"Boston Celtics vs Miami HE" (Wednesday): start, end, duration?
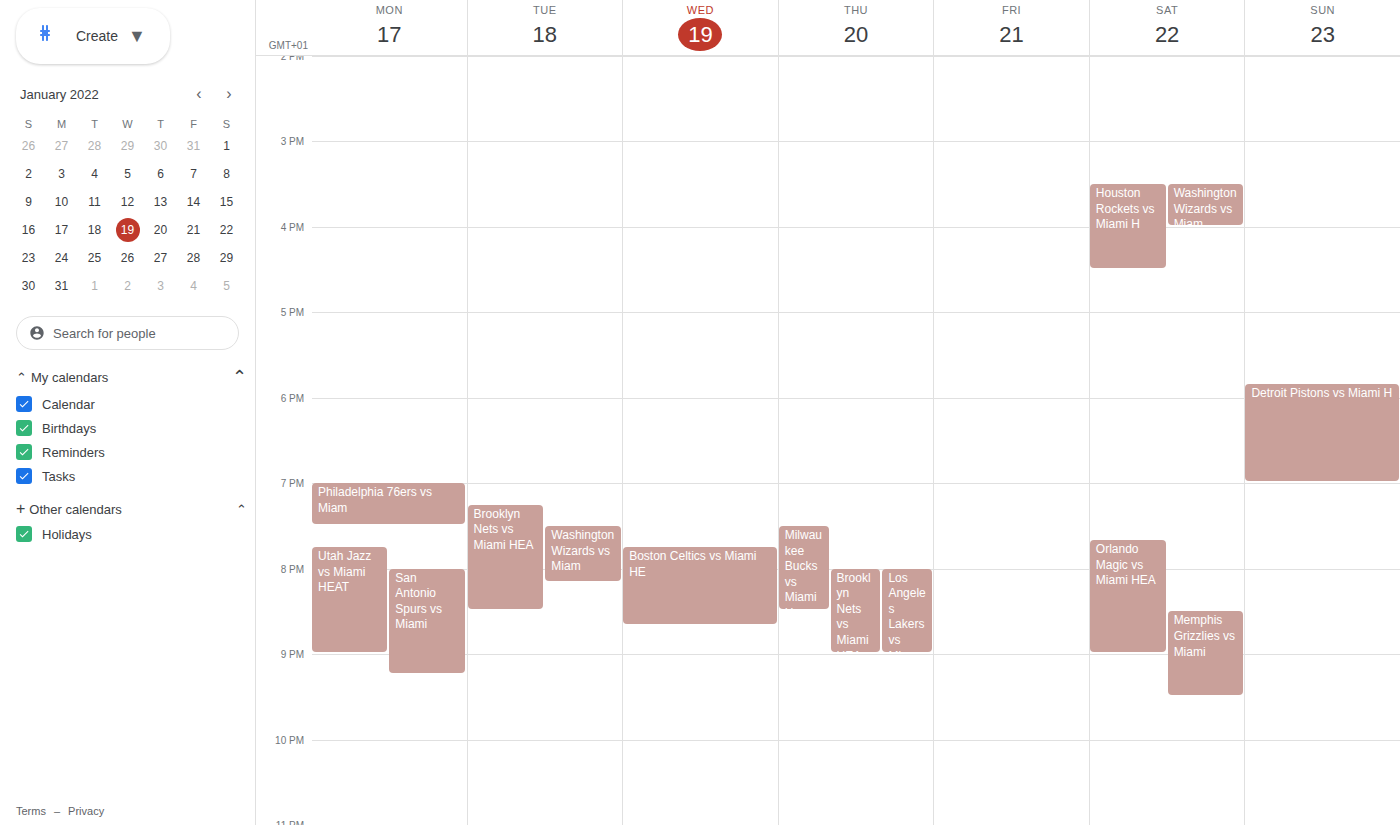
7:45 PM to 8:40 PM, 55 minutes